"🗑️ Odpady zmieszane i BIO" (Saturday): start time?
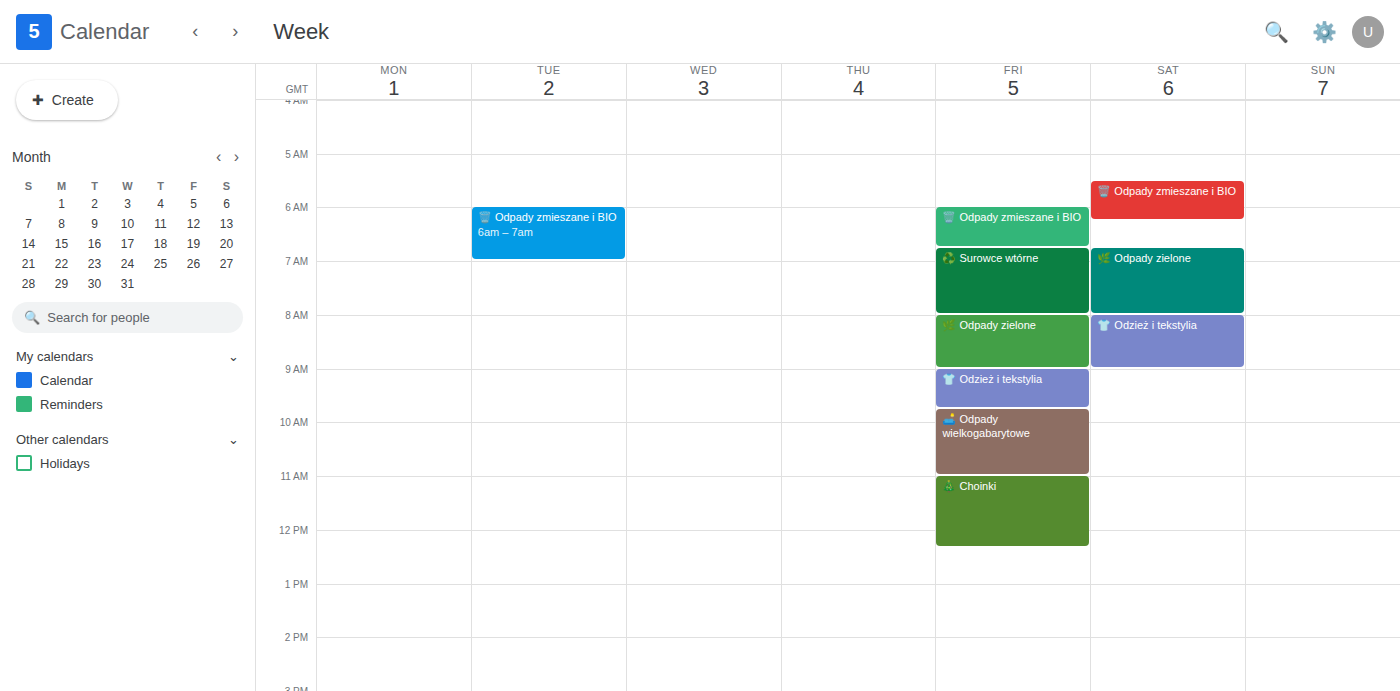
5:30 AM